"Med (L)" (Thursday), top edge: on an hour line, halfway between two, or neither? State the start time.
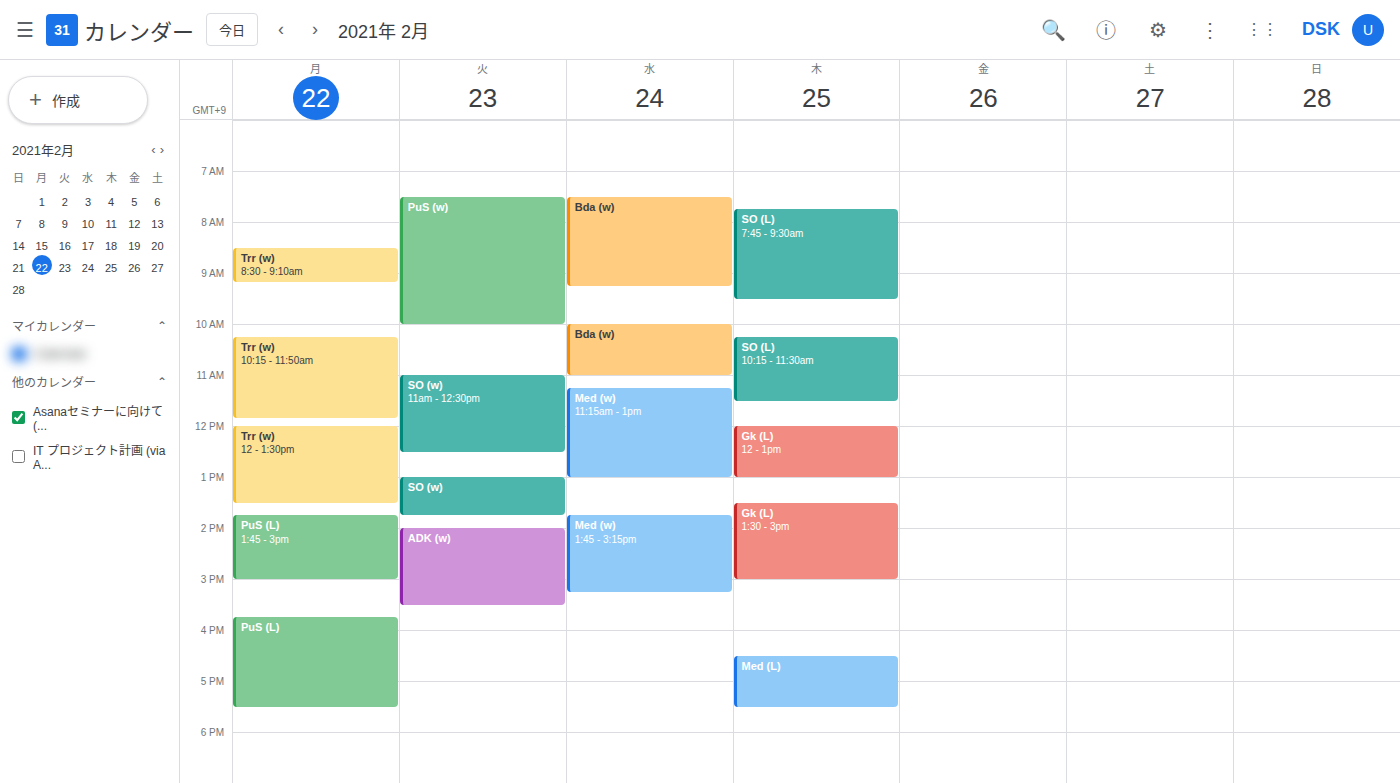
4:30 PM -- halfway between the 4 PM and 5 PM lines.